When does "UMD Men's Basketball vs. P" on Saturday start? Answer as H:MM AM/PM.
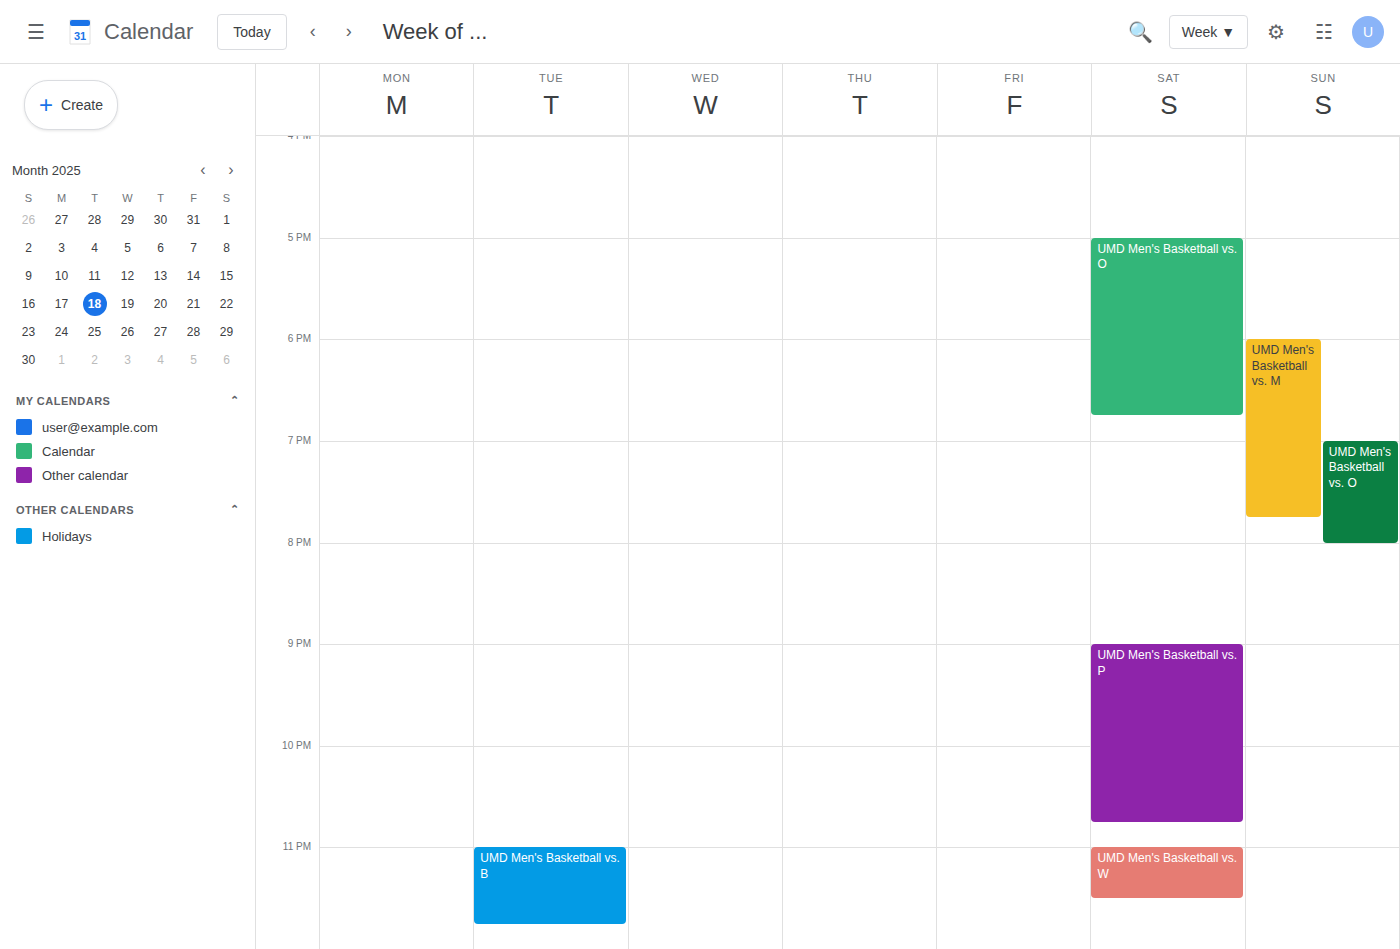
9:00 PM